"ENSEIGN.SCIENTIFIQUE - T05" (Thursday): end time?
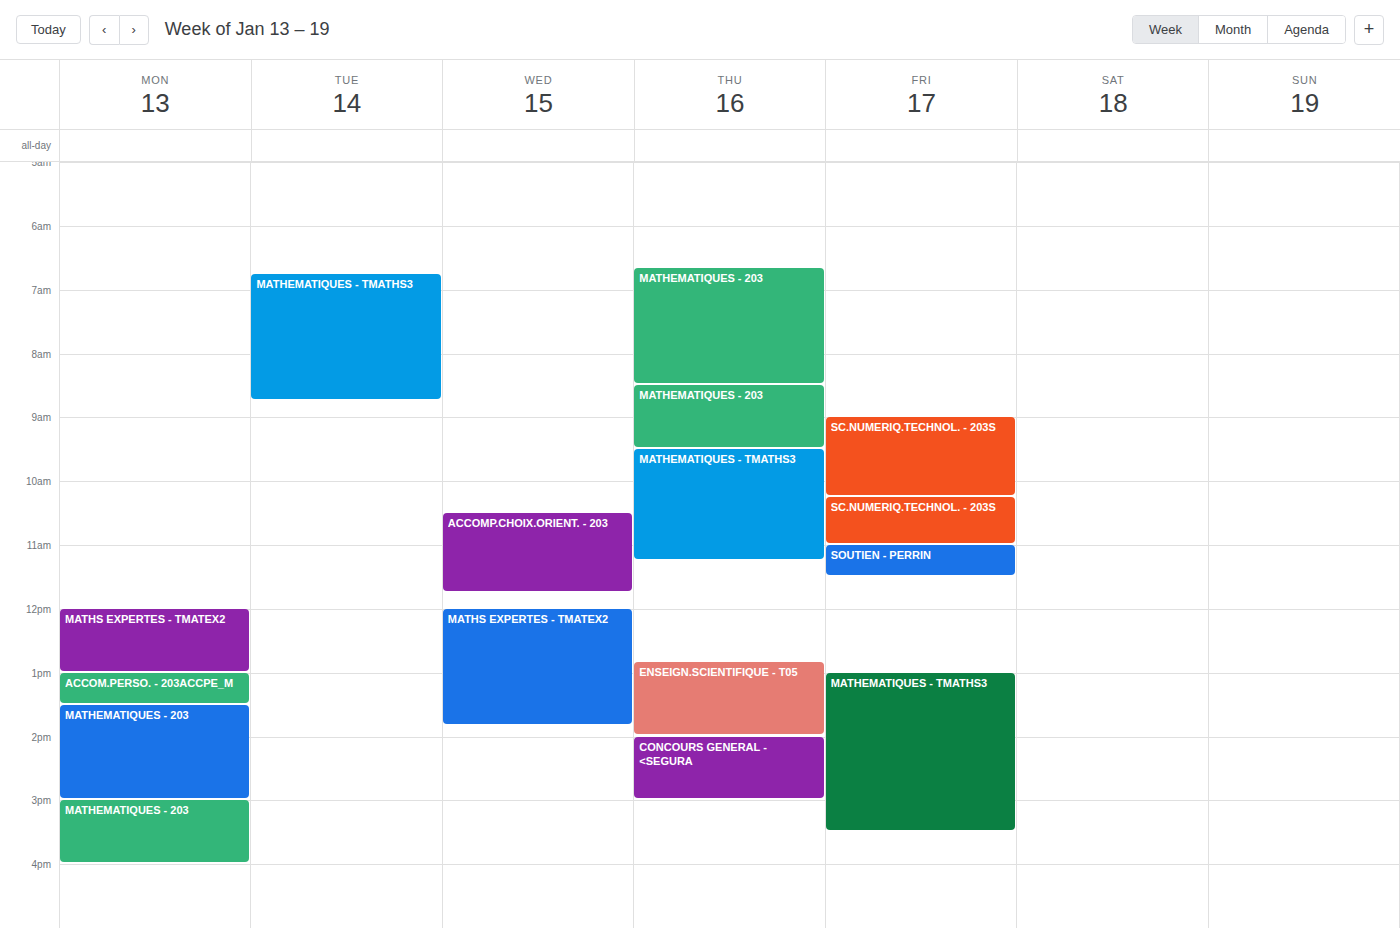
2:00 PM